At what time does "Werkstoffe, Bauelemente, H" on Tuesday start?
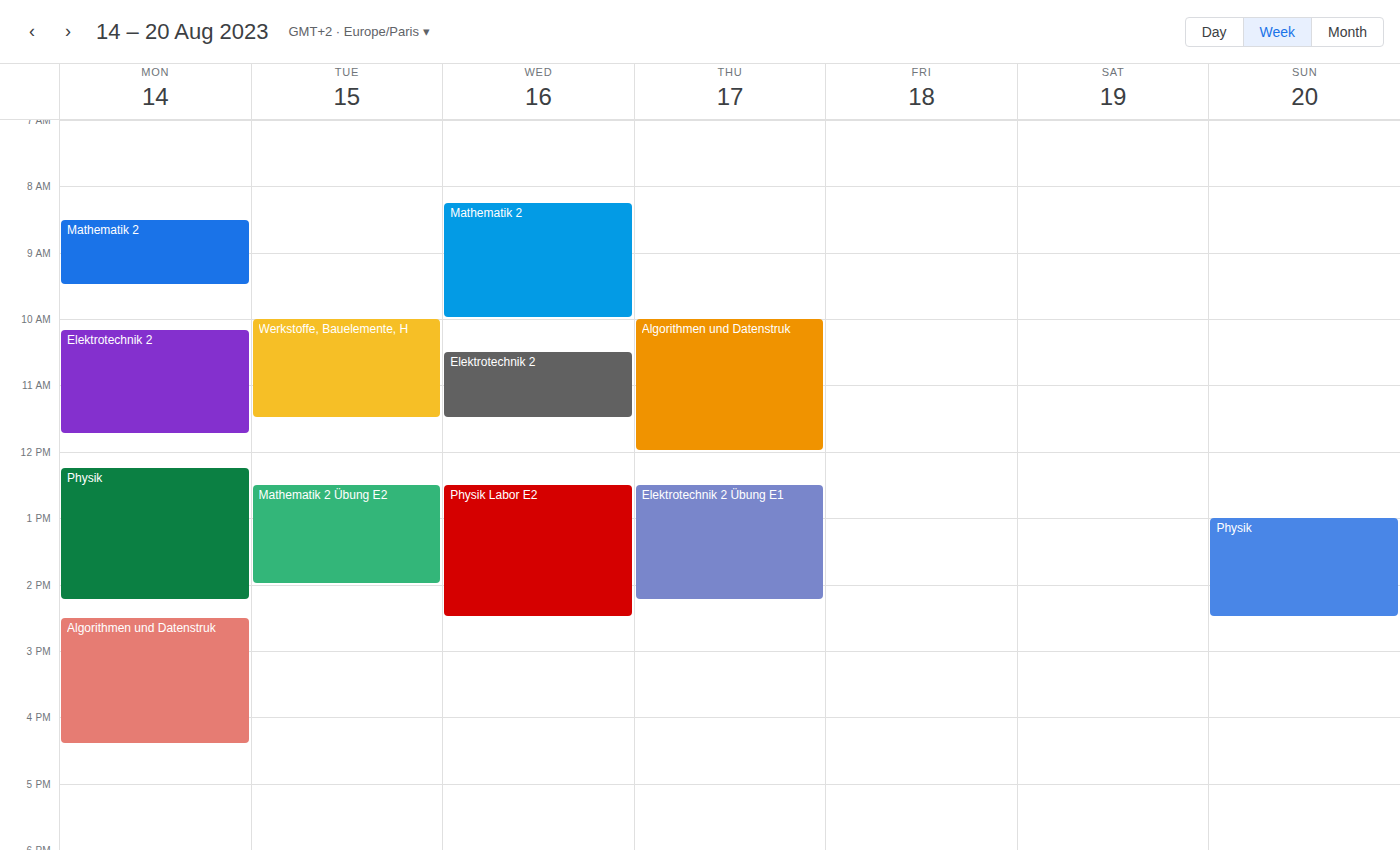
10:00 AM